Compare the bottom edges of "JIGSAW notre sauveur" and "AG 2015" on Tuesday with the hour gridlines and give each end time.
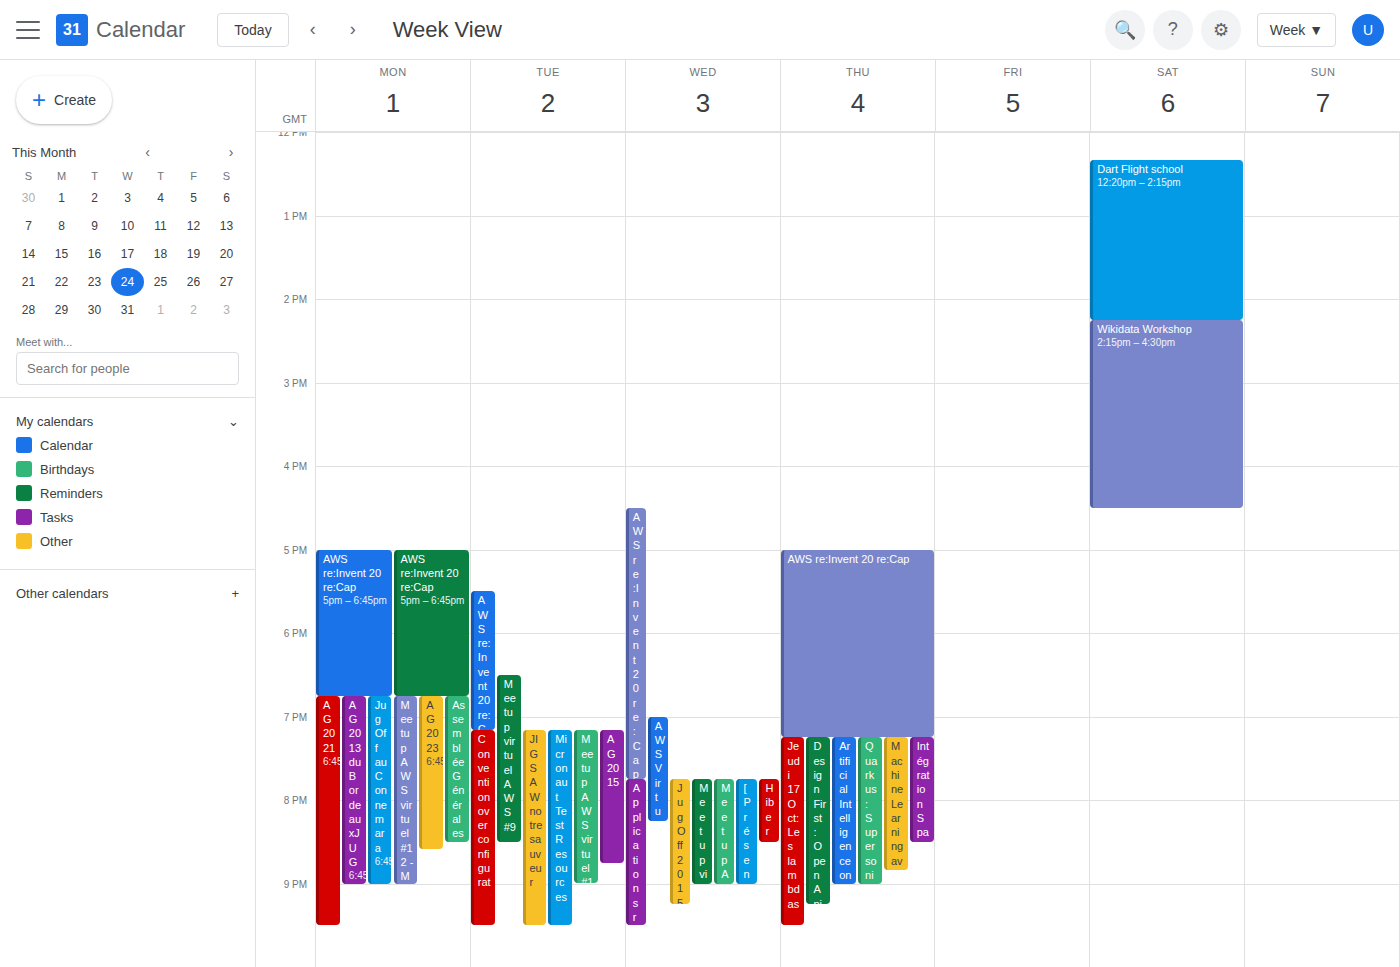
"JIGSAW notre sauveur": 9:30 PM, halfway between the 9 PM and 10 PM lines. "AG 2015": 8:45 PM, neither: three quarters of the way from the 8 PM line to the 9 PM line.